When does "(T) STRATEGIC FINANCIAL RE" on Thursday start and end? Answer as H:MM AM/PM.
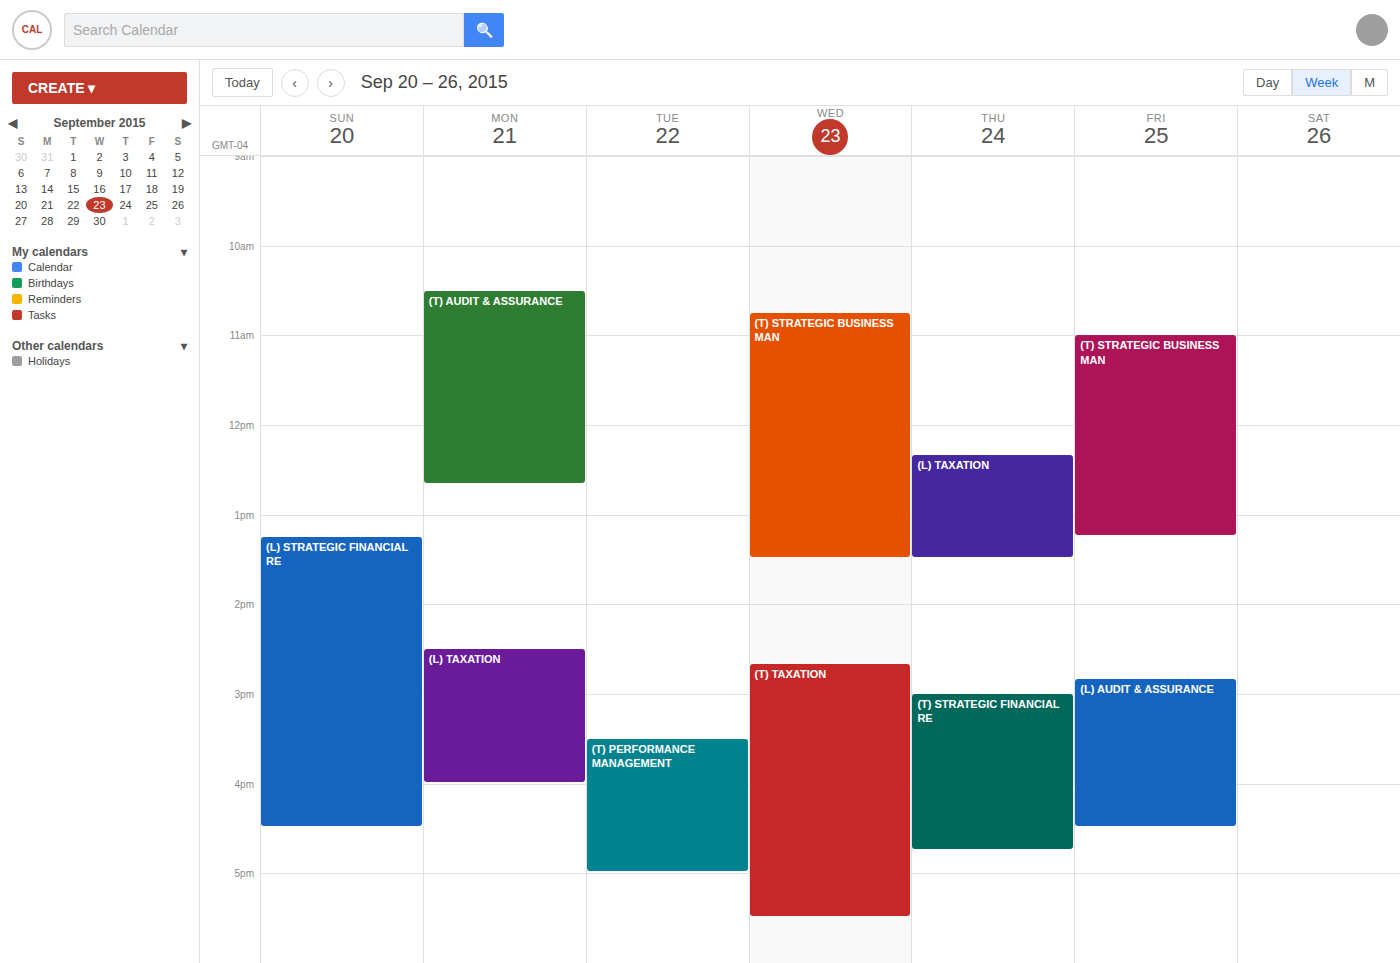
3:00 PM to 4:45 PM